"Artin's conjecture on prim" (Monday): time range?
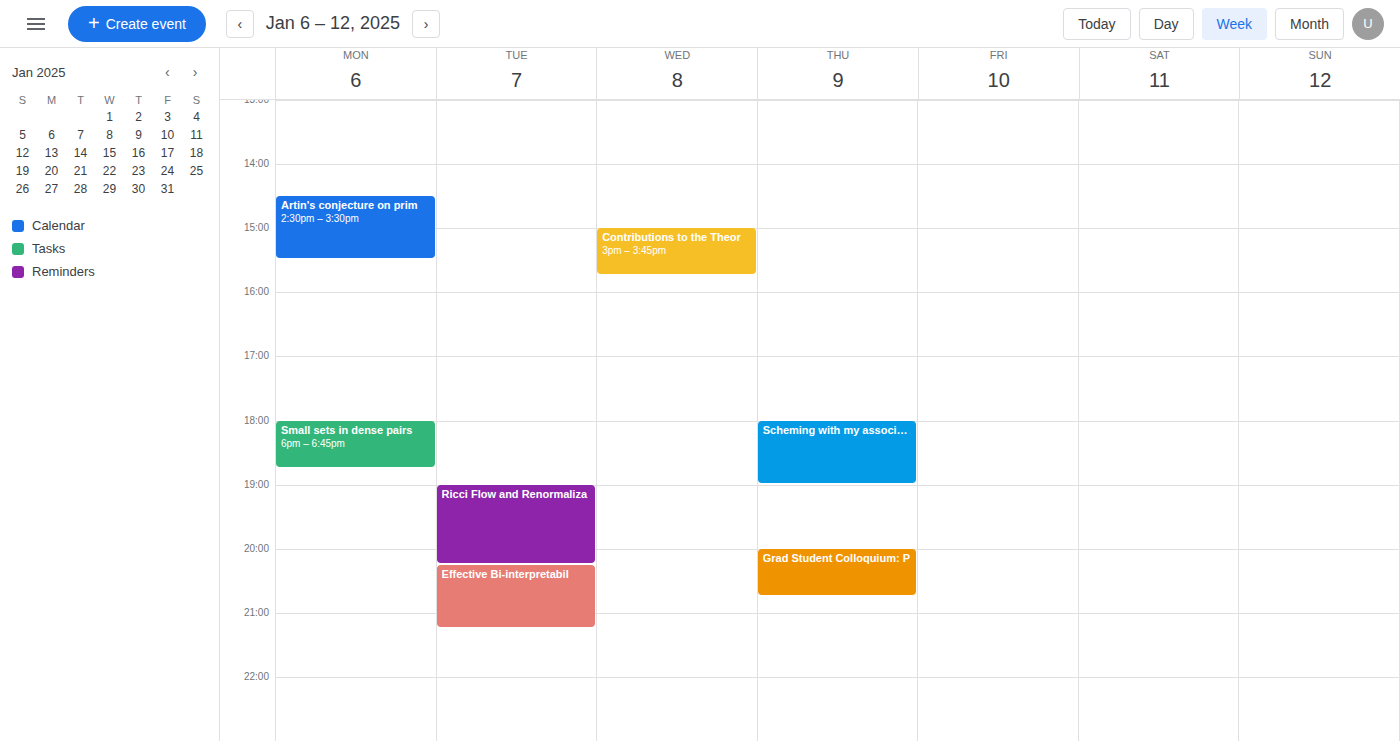
2:30 PM to 3:30 PM